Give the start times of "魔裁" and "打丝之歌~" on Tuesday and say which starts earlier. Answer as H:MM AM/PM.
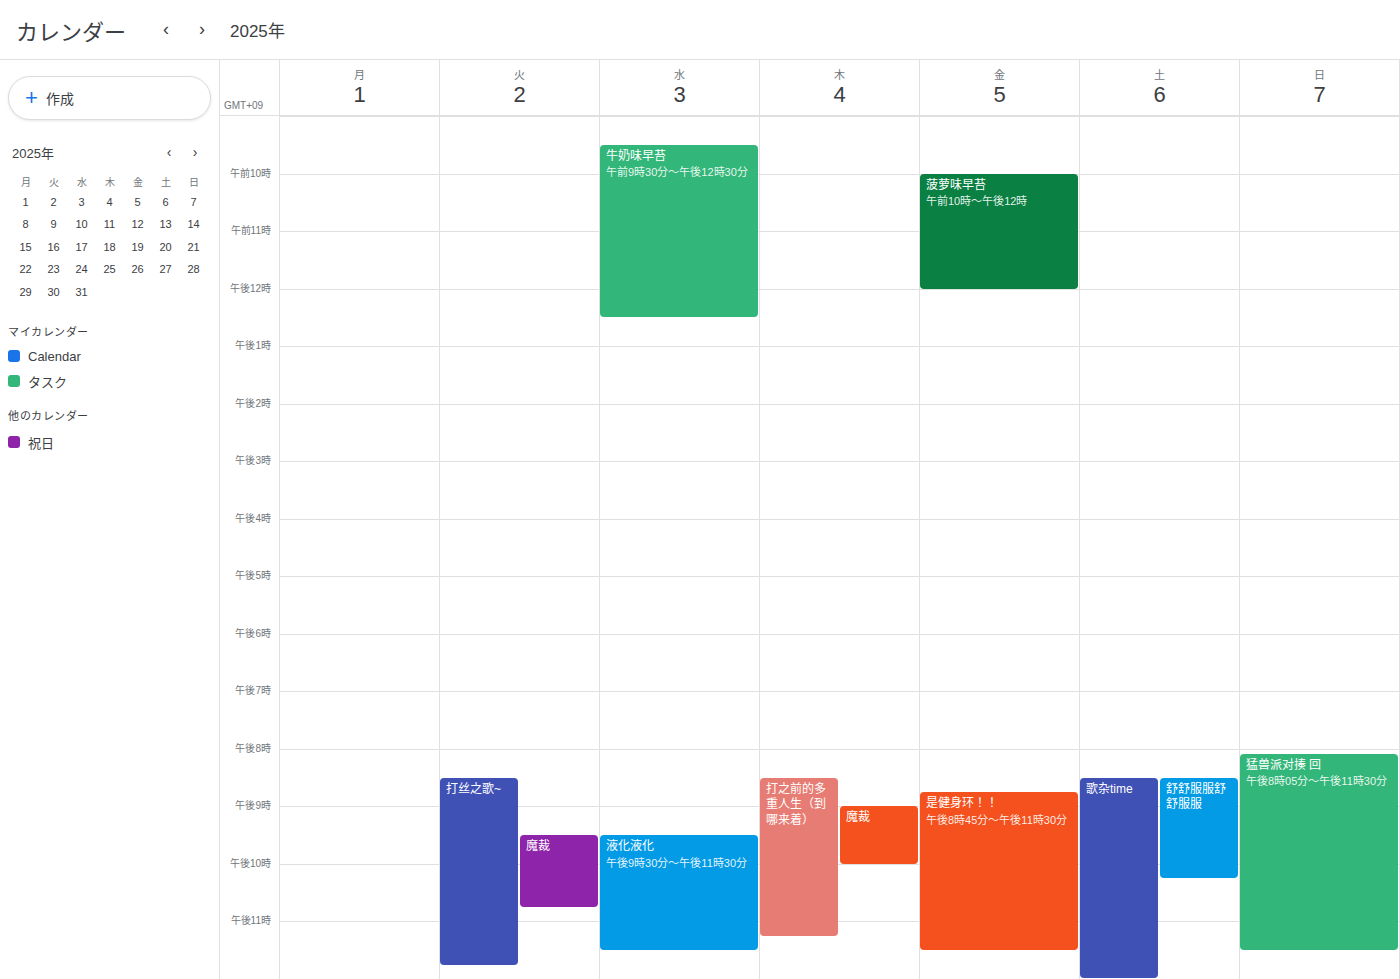
"打丝之歌~" 8:30 PM; "魔裁" 9:30 PM.